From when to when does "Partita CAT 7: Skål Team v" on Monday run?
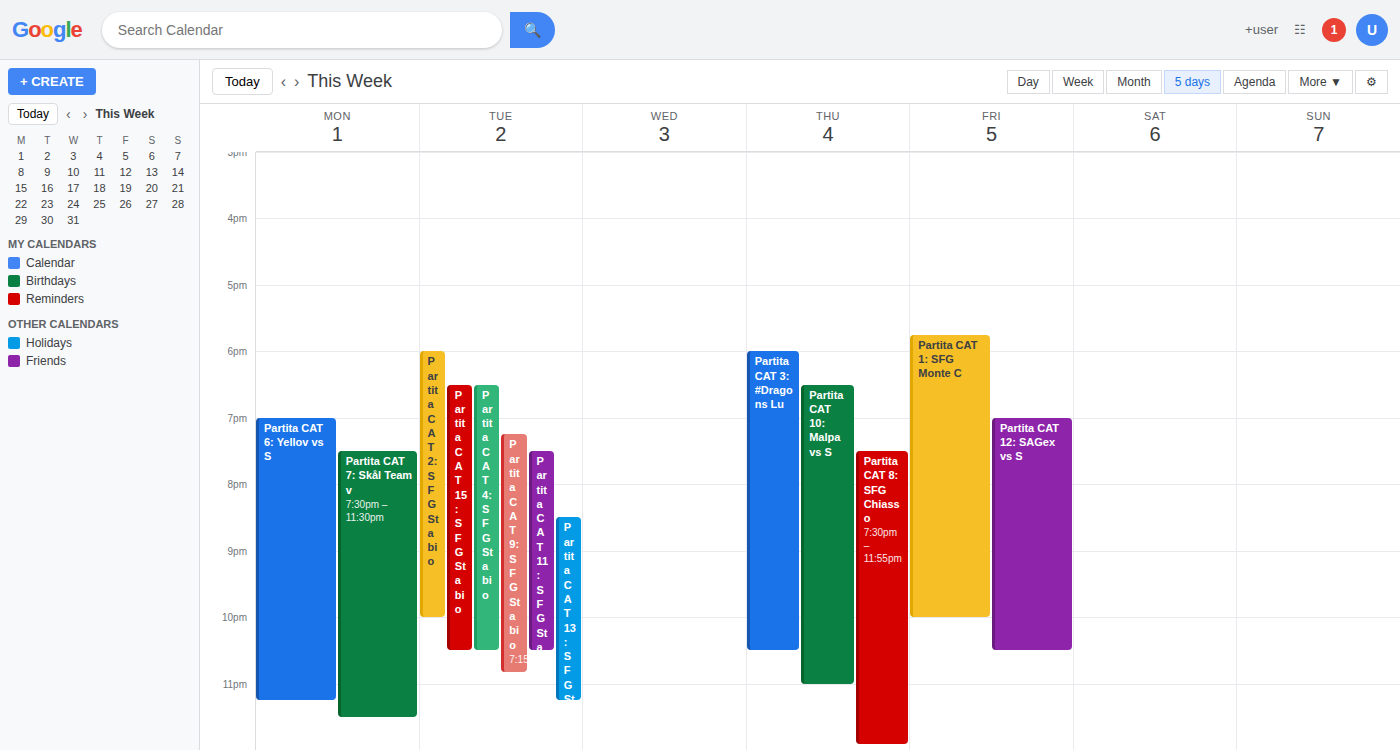
7:30 PM to 11:30 PM